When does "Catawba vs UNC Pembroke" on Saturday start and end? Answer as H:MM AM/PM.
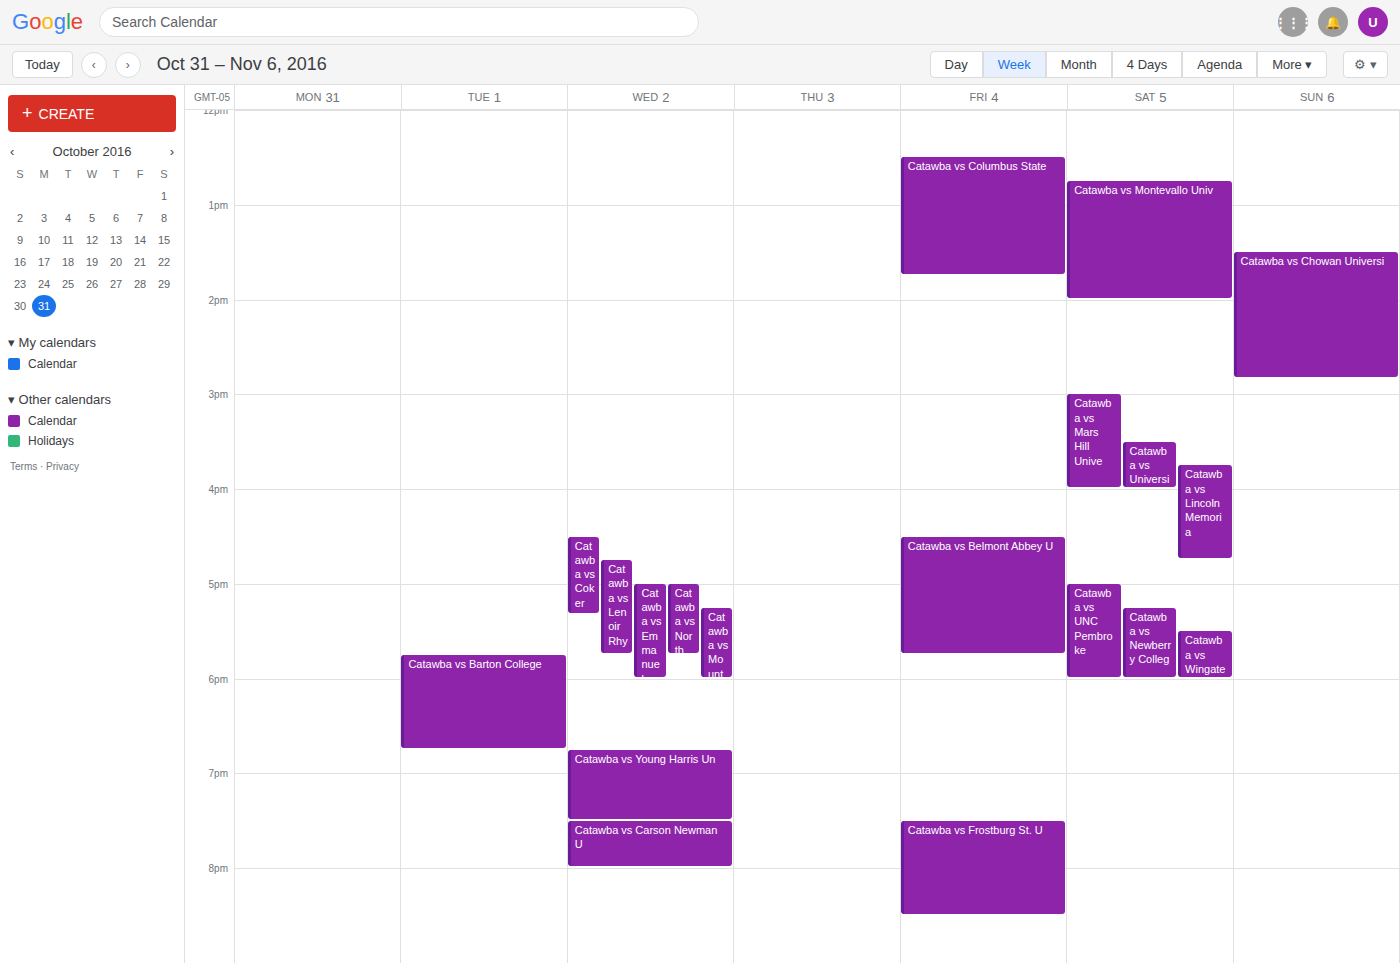
5:00 PM to 6:00 PM